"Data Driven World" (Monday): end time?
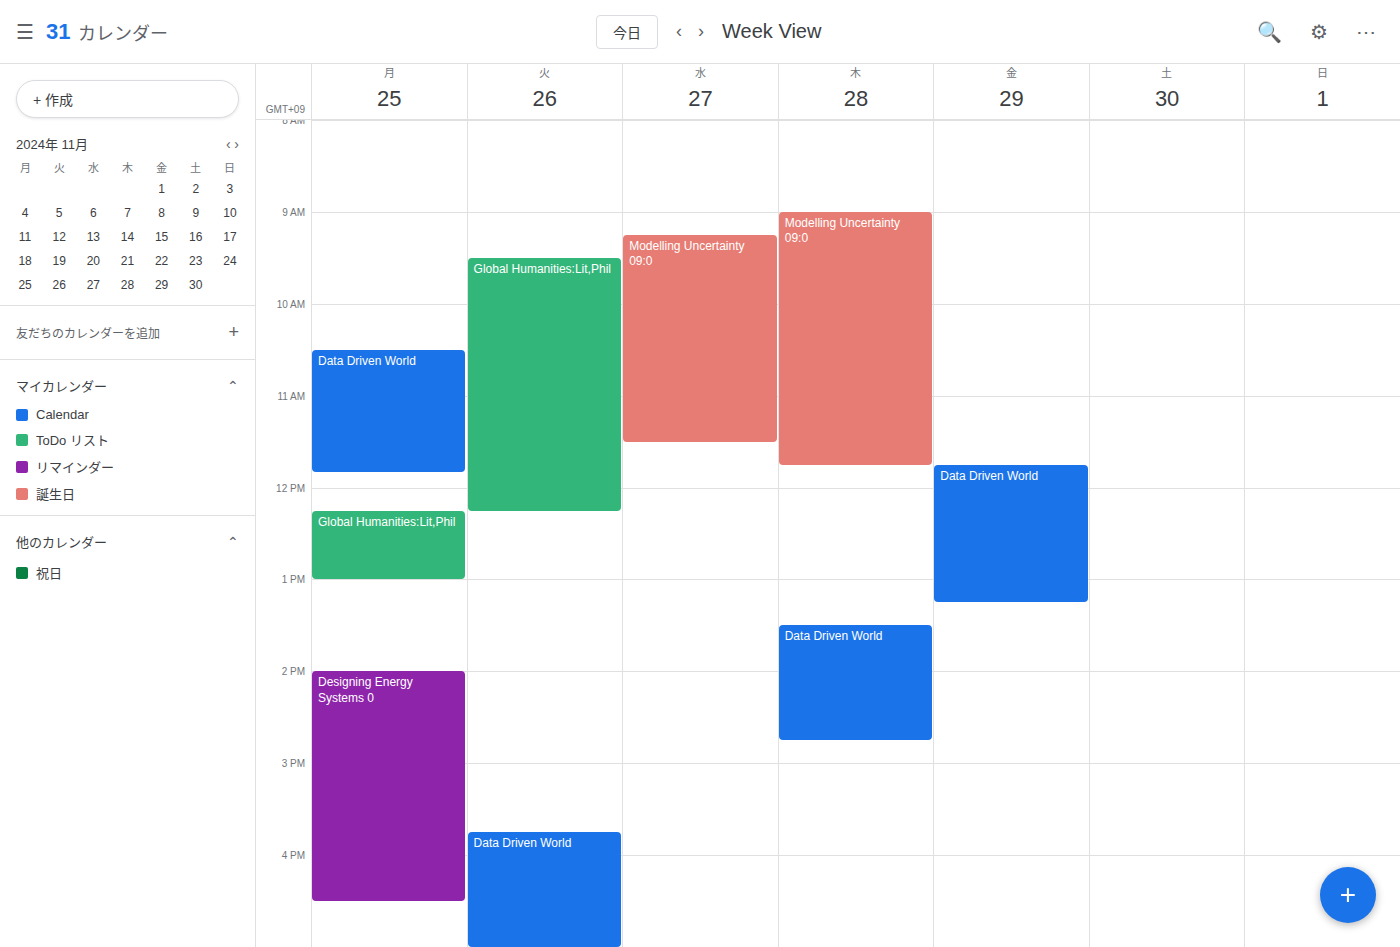
11:50